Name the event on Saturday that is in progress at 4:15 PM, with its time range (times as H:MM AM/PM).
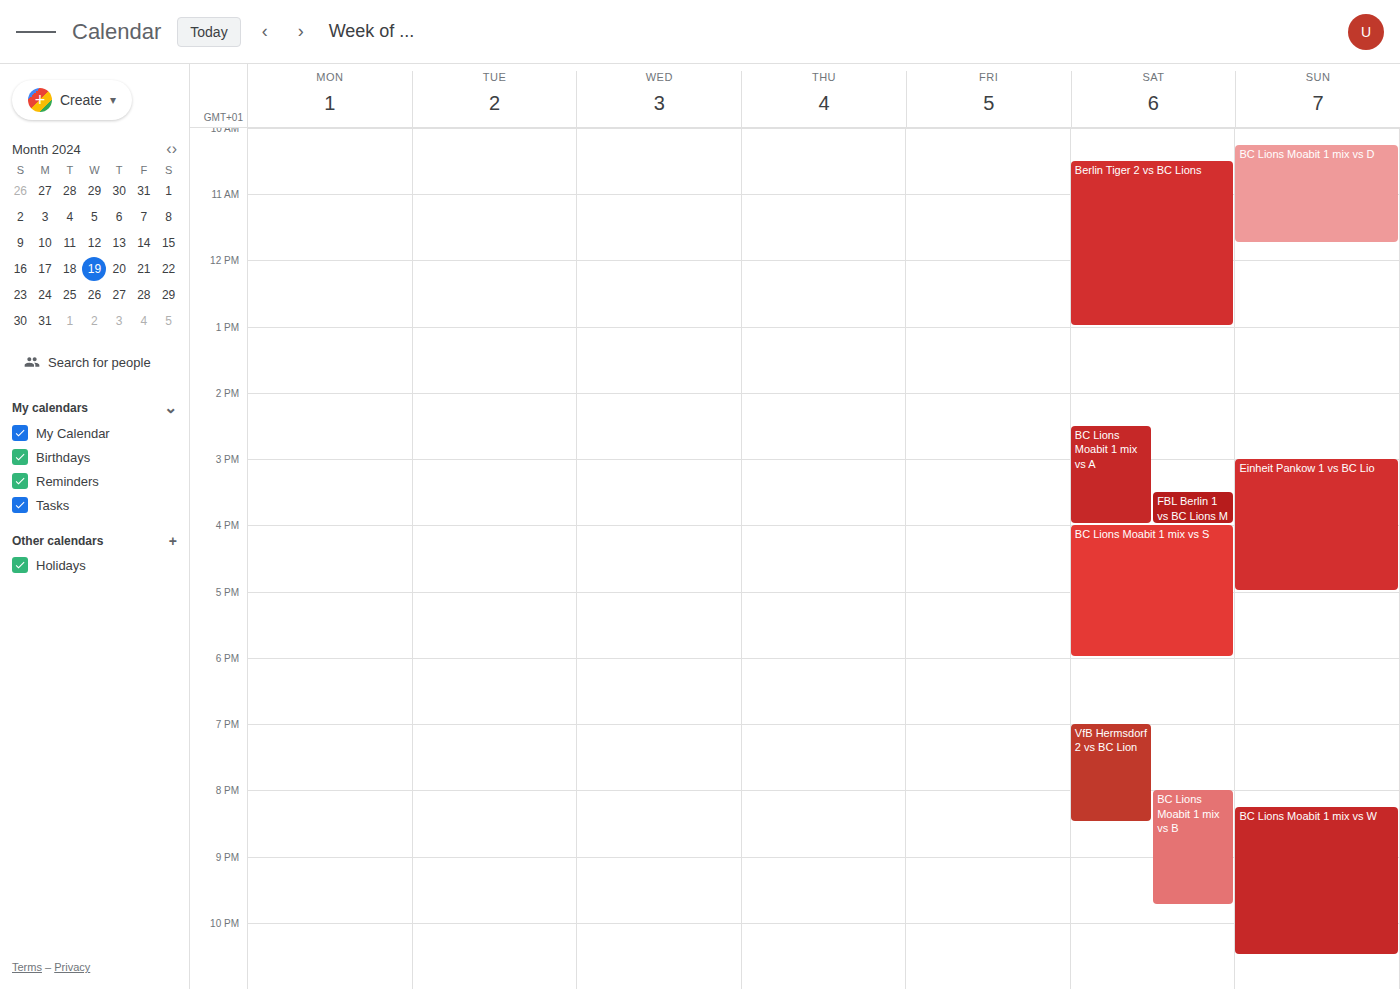
"BC Lions Moabit 1 mix vs S", 4:00 PM to 6:00 PM